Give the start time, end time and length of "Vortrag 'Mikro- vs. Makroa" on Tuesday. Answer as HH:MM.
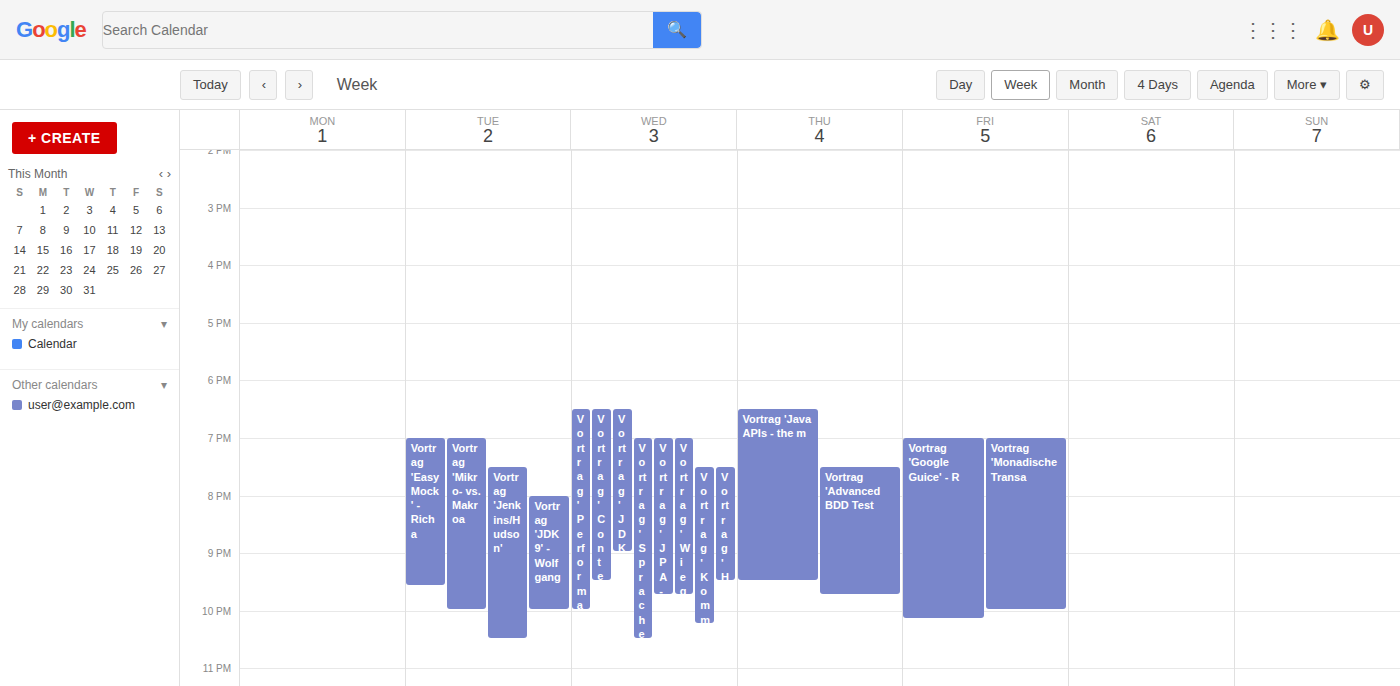
19:00 to 22:00, 3 hours